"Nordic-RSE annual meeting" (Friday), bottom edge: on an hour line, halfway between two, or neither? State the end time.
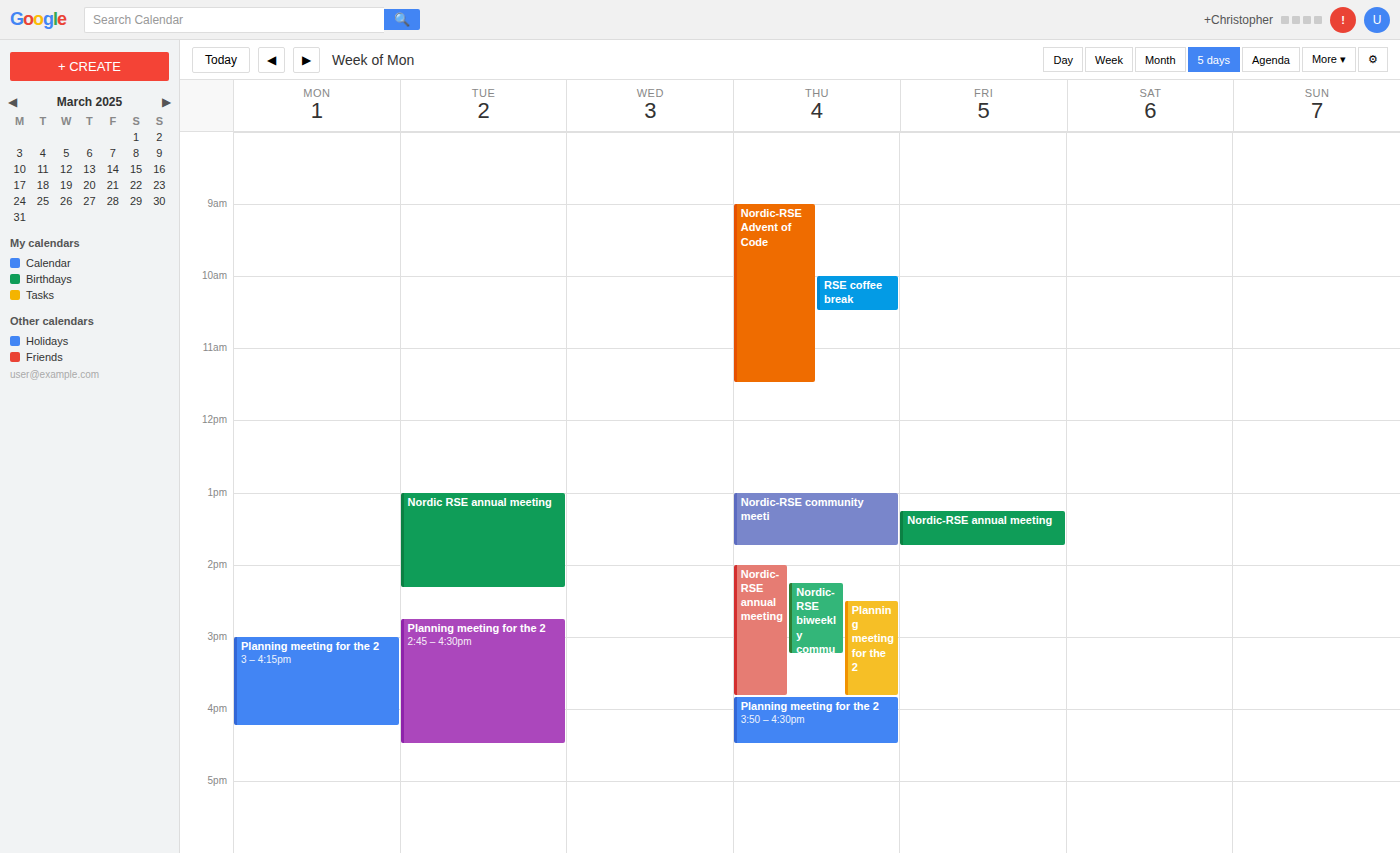
1:45 PM -- neither: three quarters of the way from the 1 PM line to the 2 PM line.